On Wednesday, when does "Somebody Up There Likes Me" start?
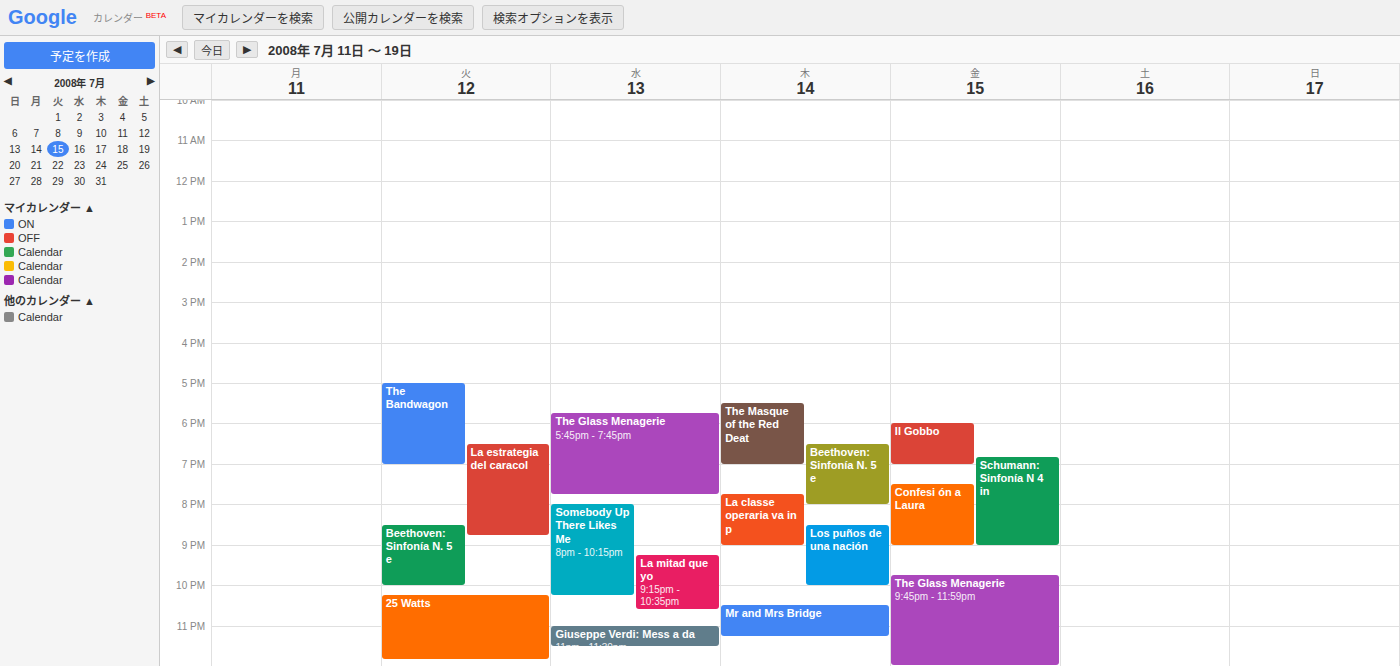
20:00